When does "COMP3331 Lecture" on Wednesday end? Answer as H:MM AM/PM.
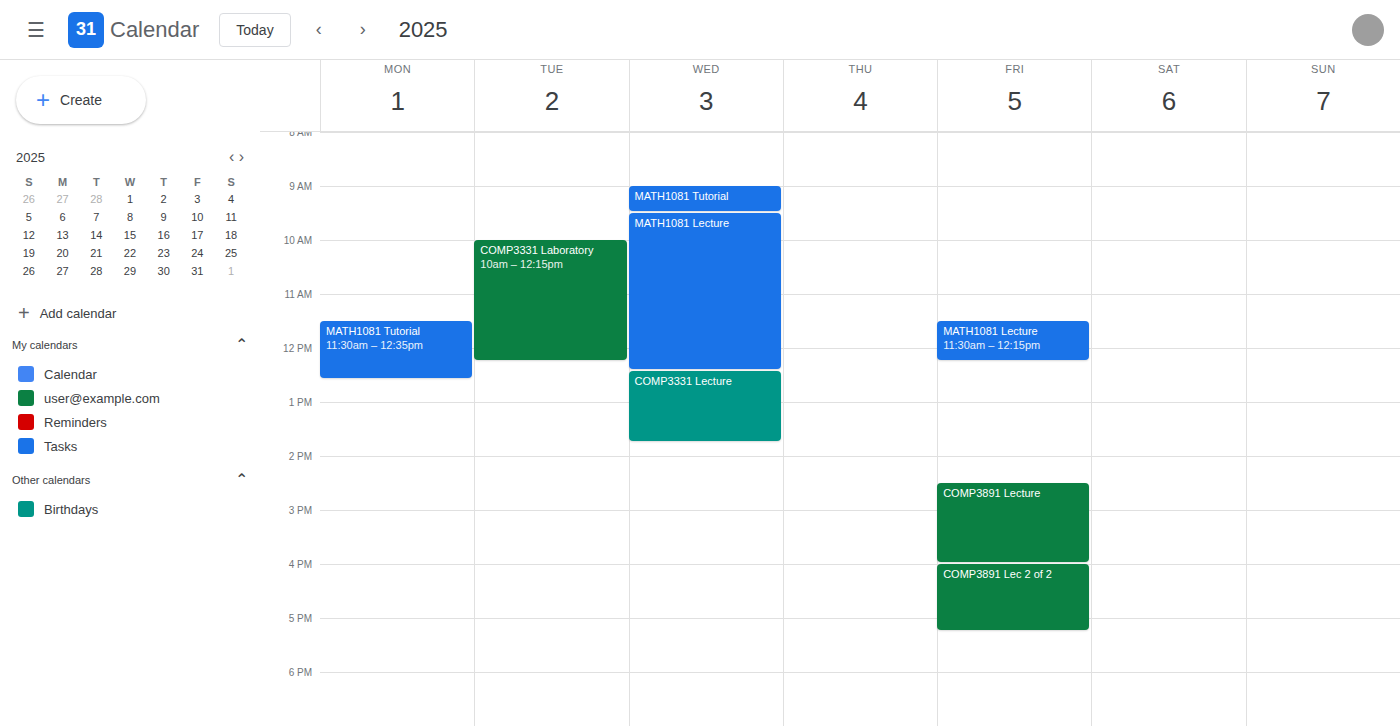
1:45 PM